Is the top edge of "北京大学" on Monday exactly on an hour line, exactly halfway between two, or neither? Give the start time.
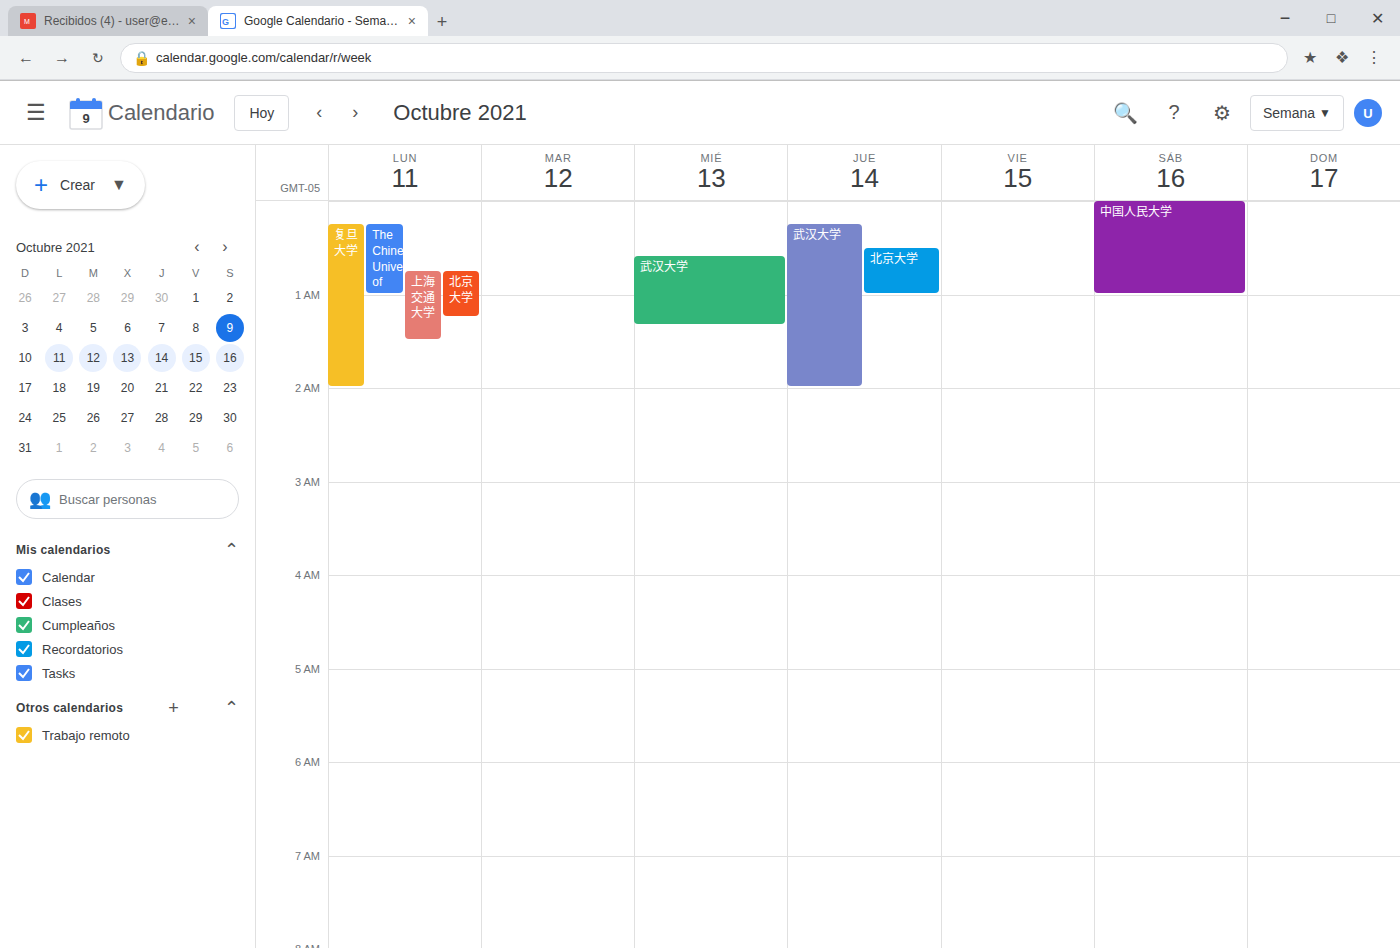
12:45 AM -- neither: three quarters of the way from the 12 AM line to the 1 AM line.